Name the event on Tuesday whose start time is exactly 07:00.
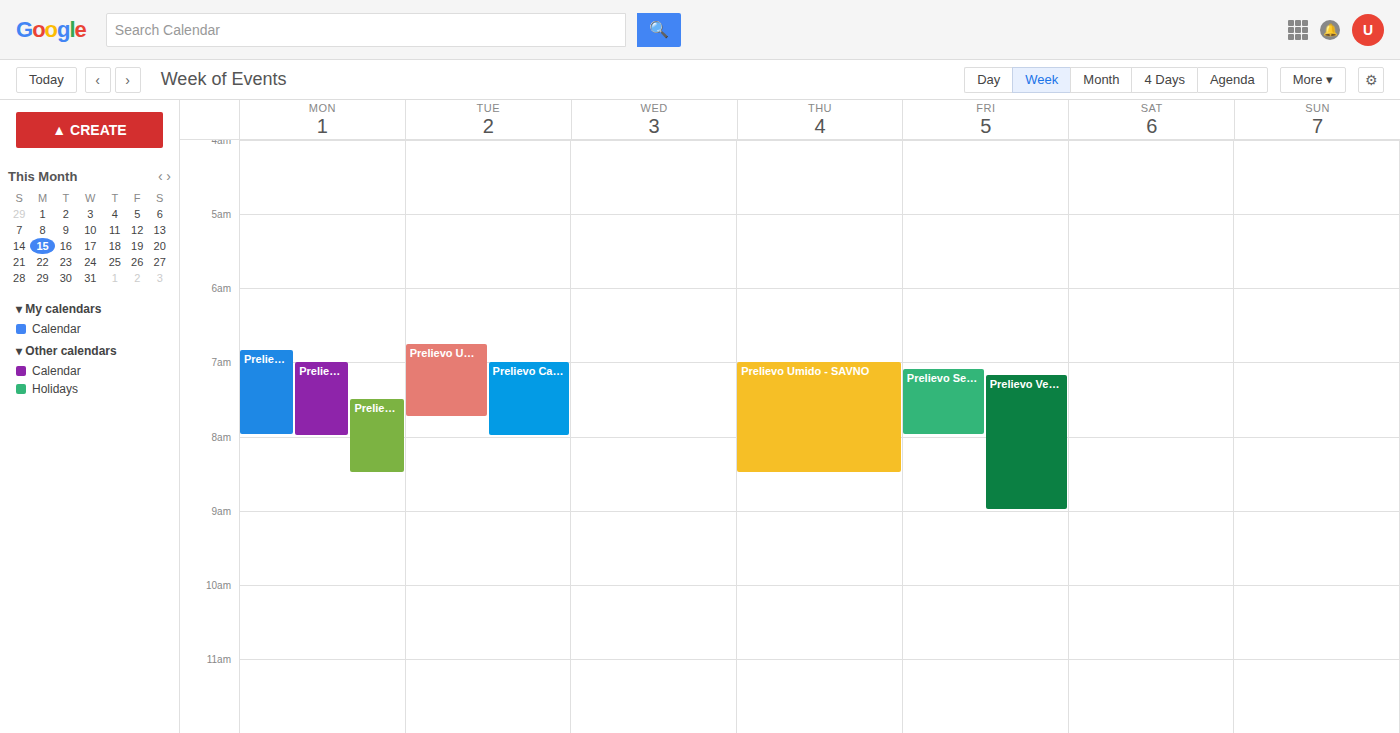
"Prelievo Carta - SAVNO"